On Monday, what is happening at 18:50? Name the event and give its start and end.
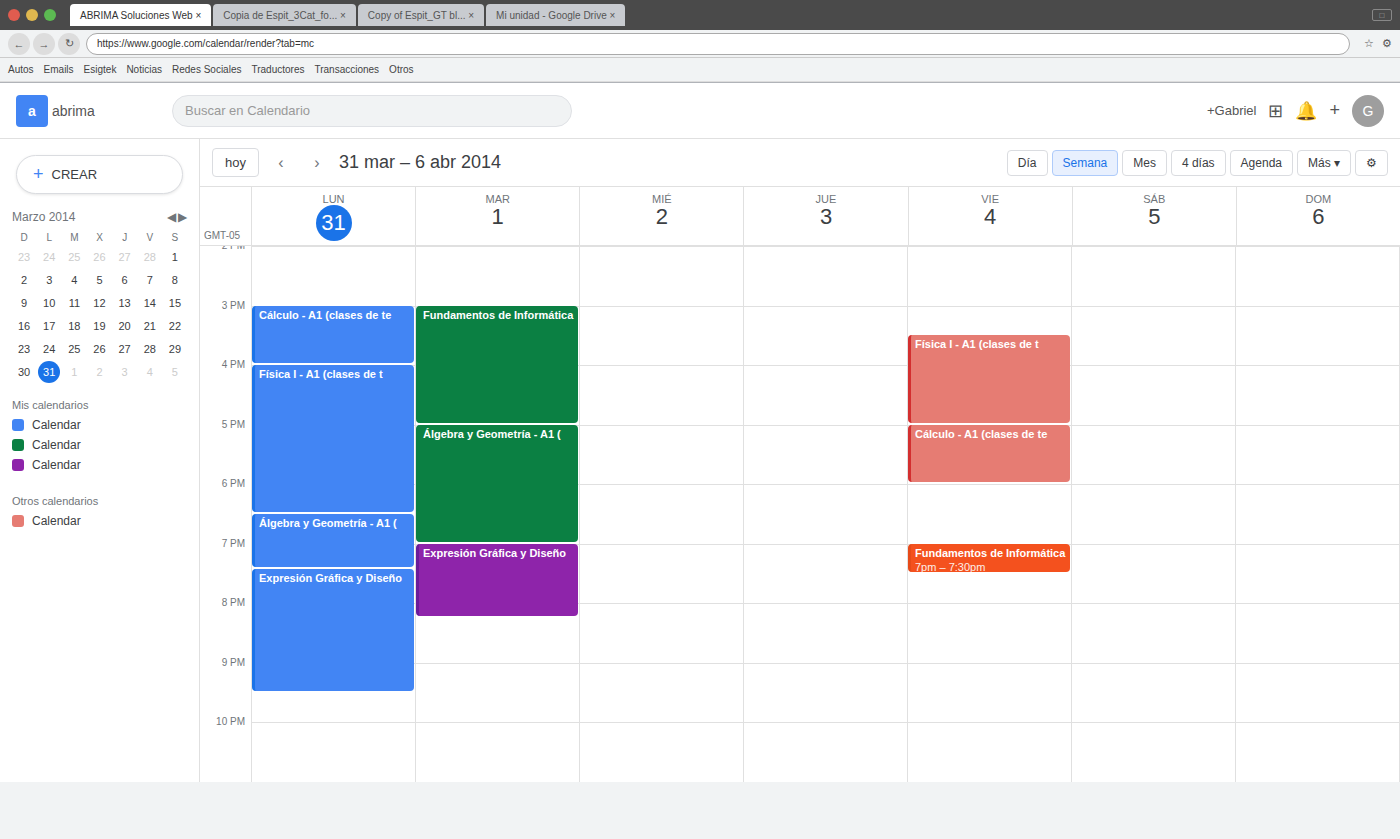
"Álgebra y Geometría - A1 (", 18:30 to 19:25